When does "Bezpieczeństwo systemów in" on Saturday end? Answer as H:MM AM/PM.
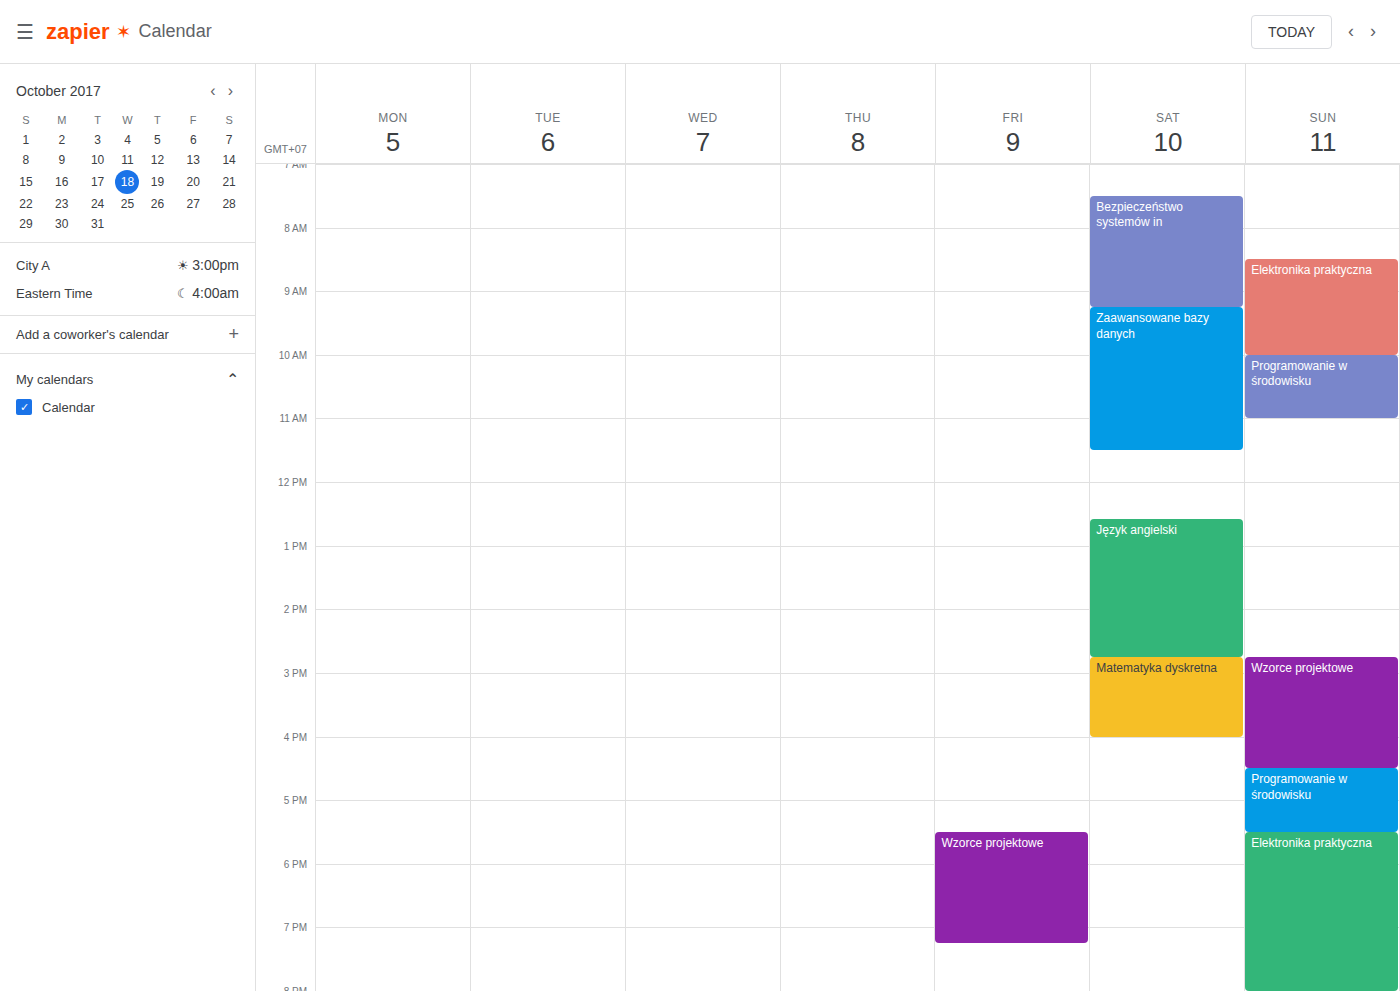
9:15 AM